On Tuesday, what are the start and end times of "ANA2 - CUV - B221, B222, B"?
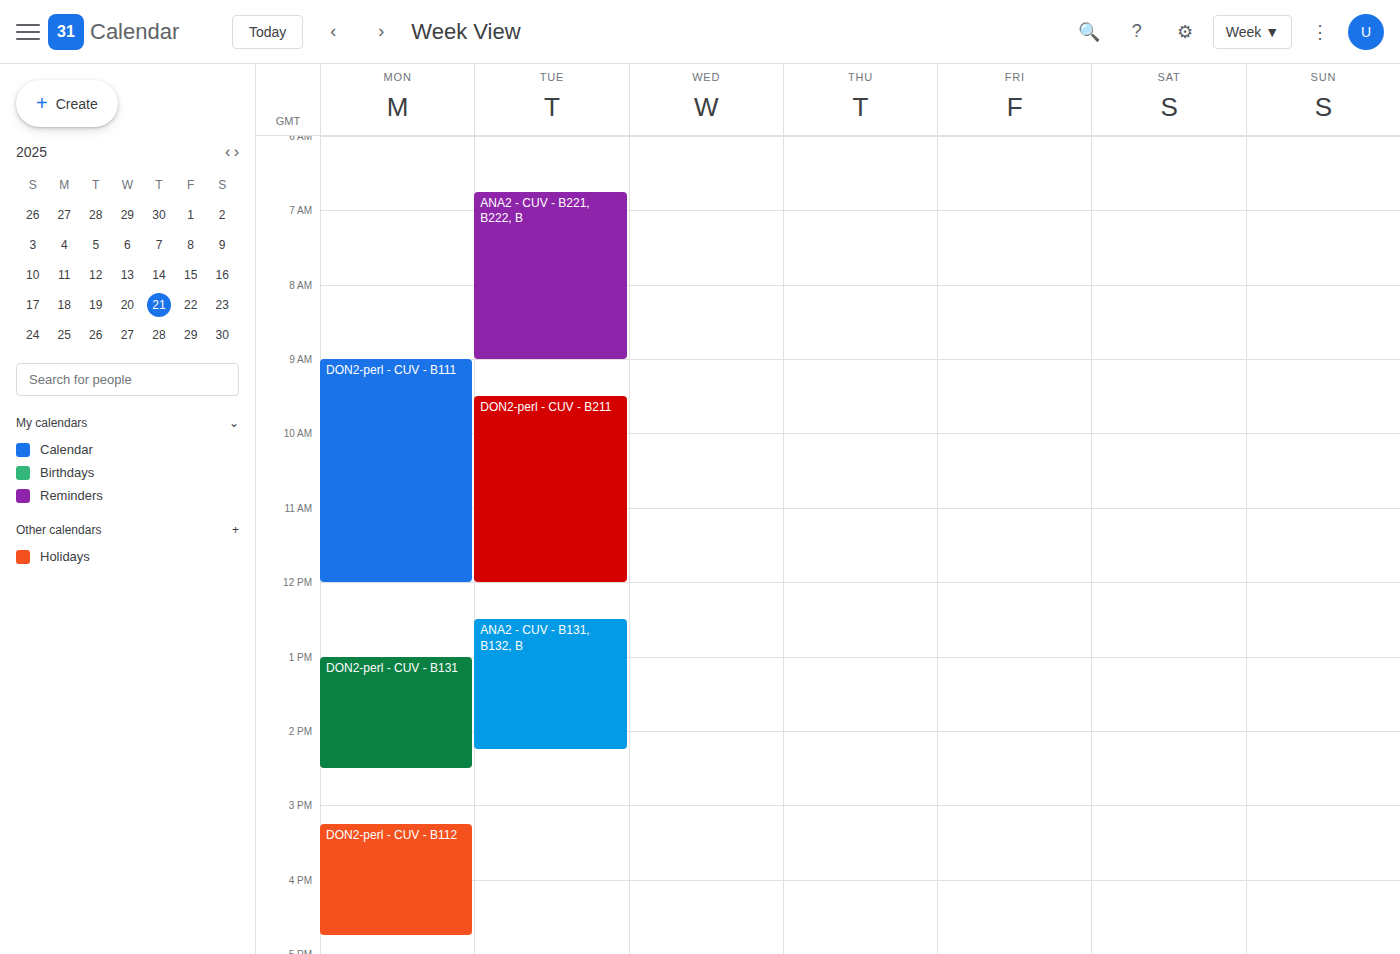
6:45 AM to 9:00 AM